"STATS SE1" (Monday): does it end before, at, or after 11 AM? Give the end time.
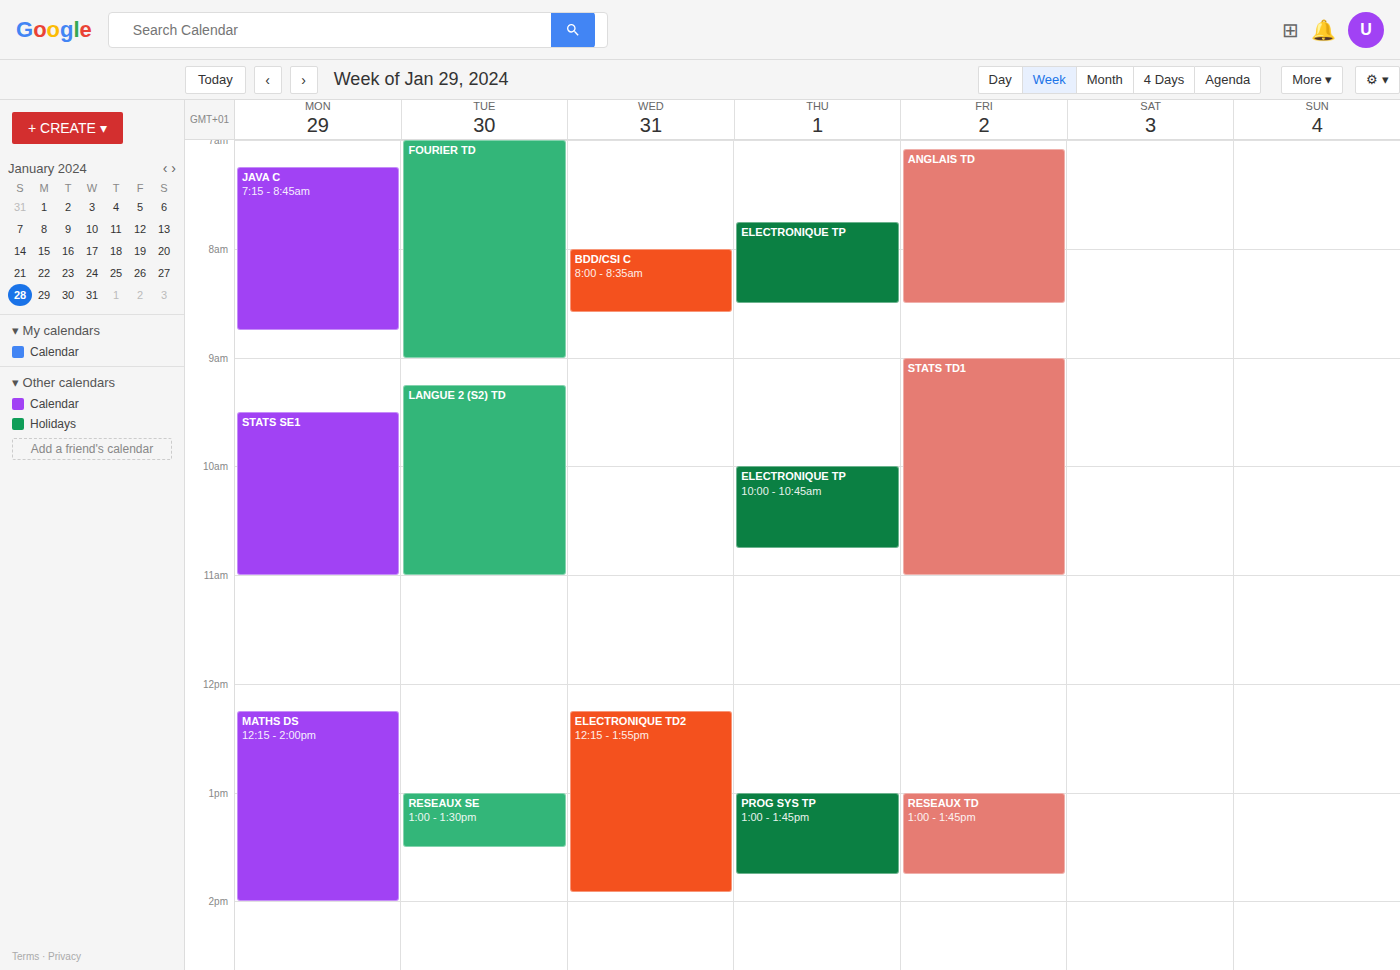
11:00 AM -- exactly at 11 AM, on the 11 AM line.